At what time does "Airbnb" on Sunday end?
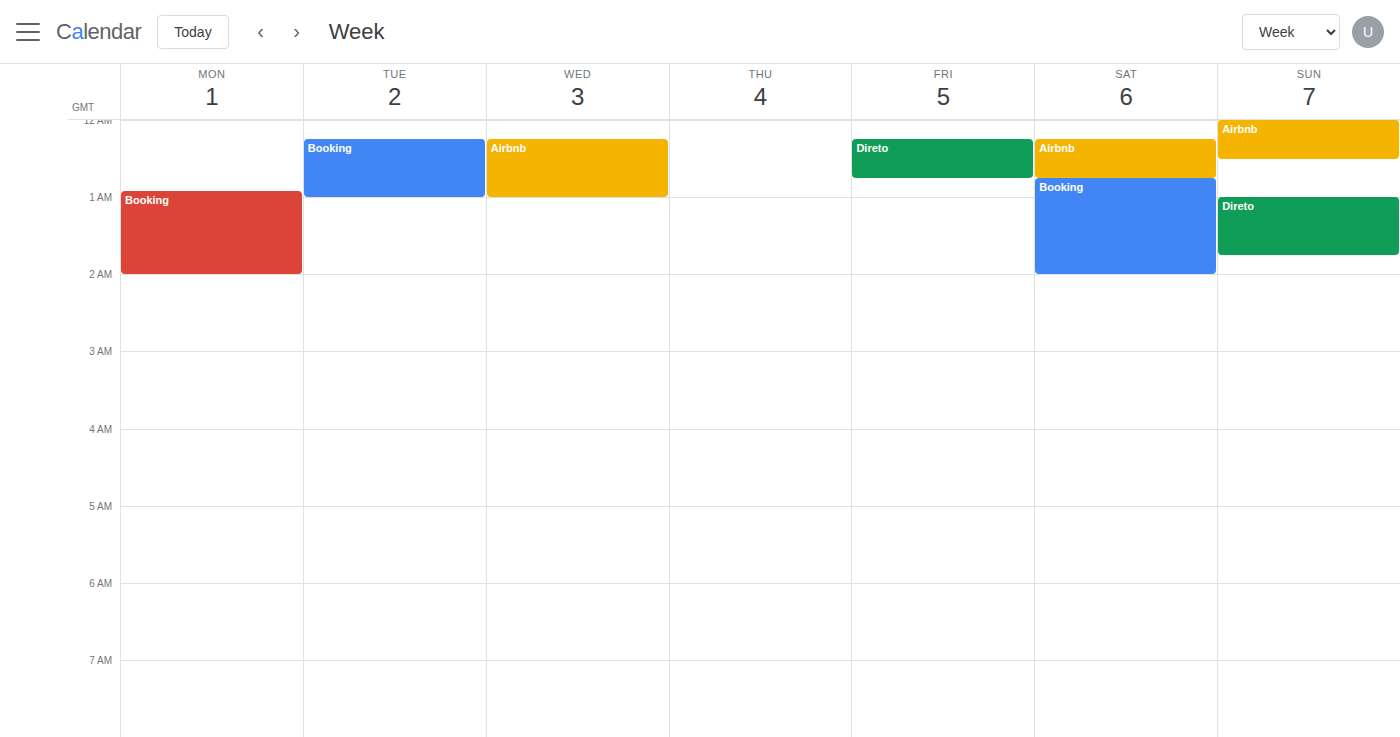
12:30 AM